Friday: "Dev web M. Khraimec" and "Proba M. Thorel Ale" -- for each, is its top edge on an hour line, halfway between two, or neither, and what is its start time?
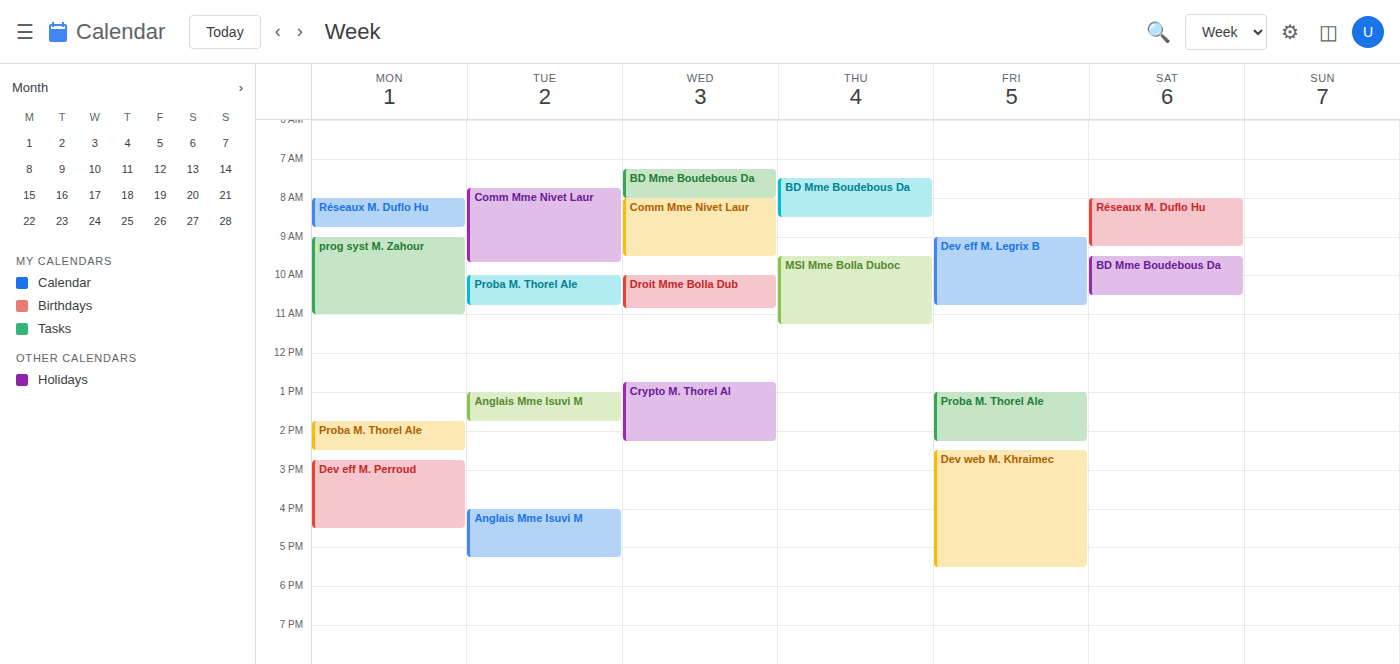
"Dev web M. Khraimec": 2:30 PM, halfway between the 2 PM and 3 PM lines. "Proba M. Thorel Ale": 1:00 PM, exactly on the 1 PM line.